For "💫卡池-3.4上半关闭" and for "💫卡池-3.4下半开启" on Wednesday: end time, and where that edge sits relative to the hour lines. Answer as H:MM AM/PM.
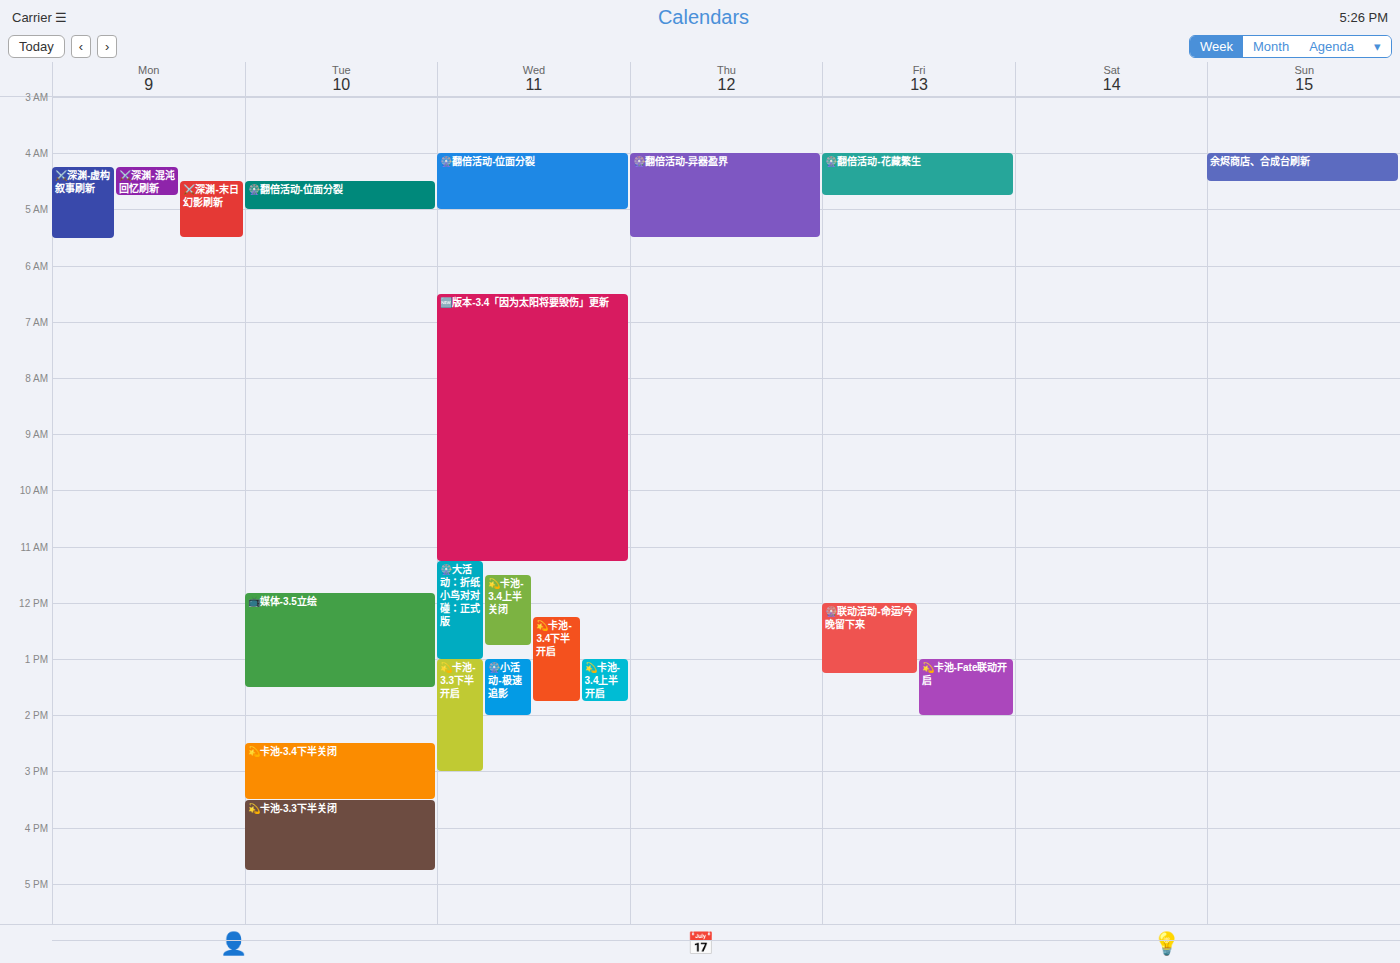
"💫卡池-3.4上半关闭": 12:45 PM, neither: three quarters of the way from the 12 PM line to the 1 PM line. "💫卡池-3.4下半开启": 1:45 PM, neither: three quarters of the way from the 1 PM line to the 2 PM line.